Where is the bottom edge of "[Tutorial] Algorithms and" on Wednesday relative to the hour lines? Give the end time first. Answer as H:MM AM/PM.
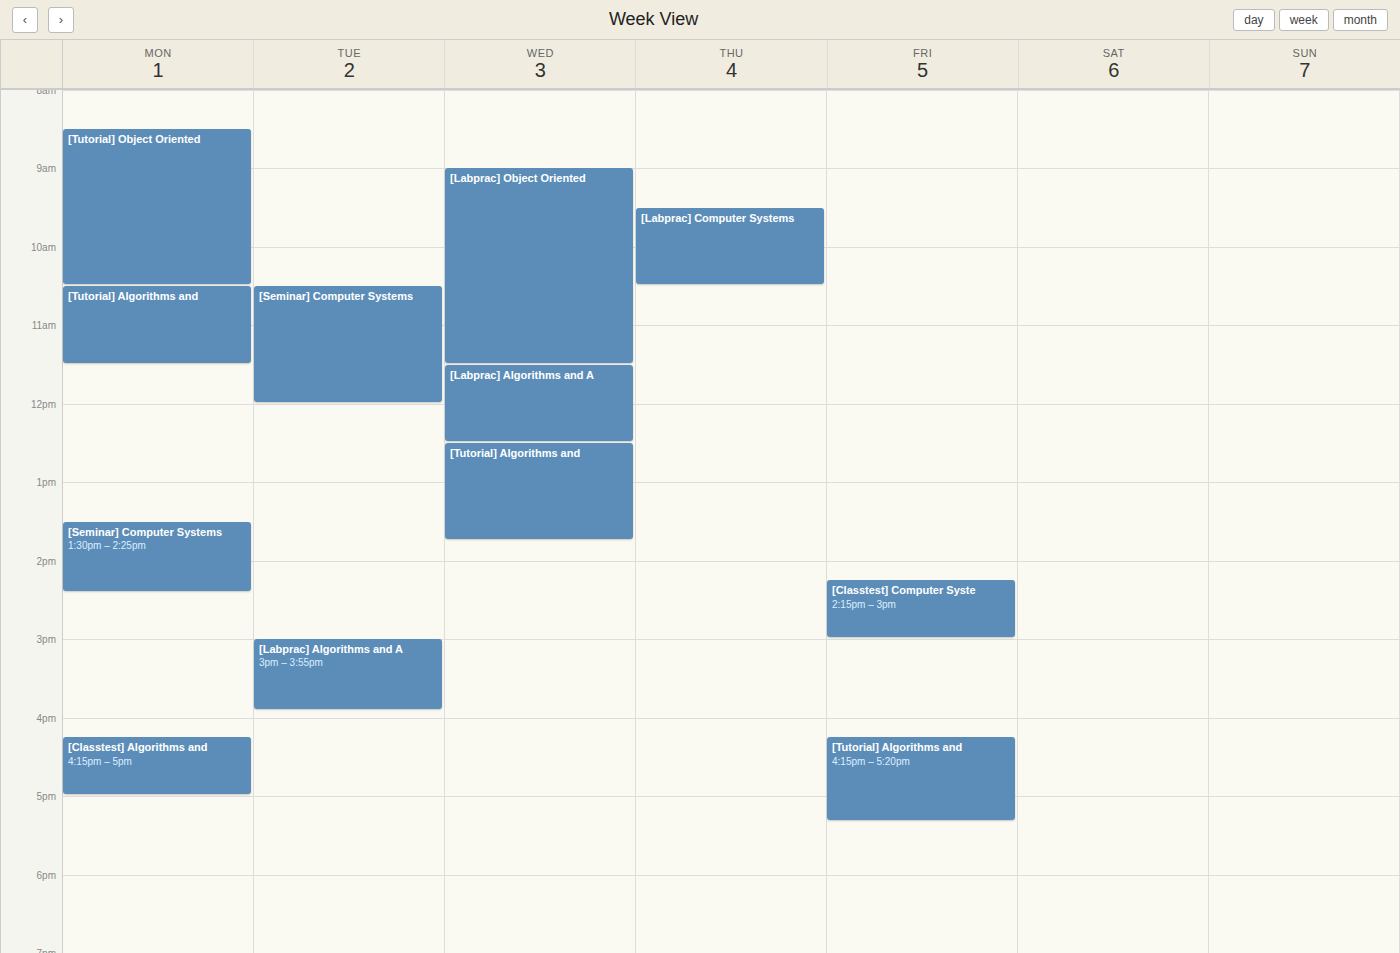
1:45 PM -- neither: three quarters of the way from the 1 PM line to the 2 PM line.